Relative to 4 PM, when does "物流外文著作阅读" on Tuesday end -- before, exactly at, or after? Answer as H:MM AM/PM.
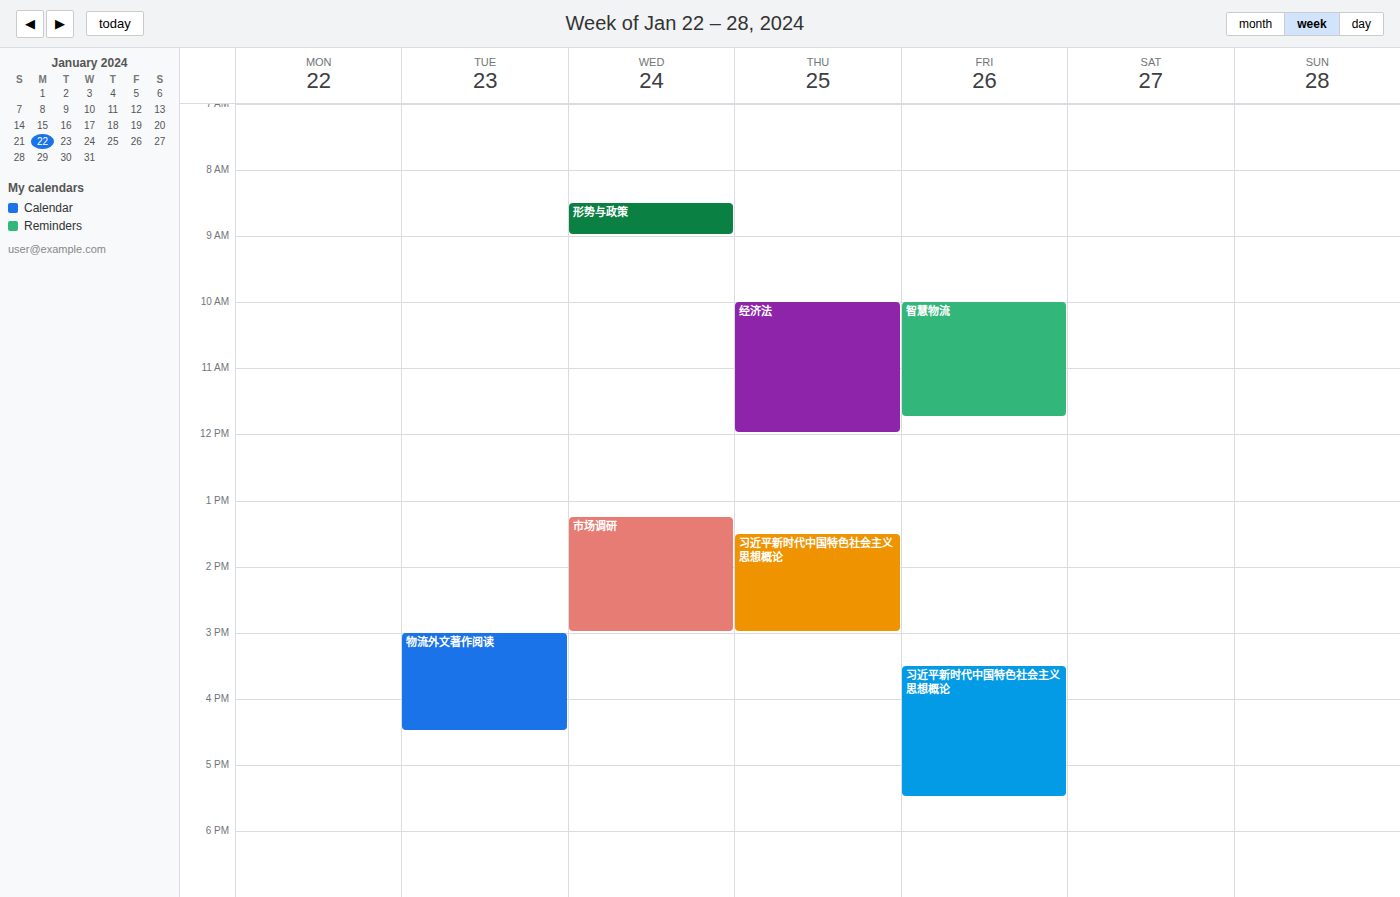
4:30 PM -- after 4 PM, 30 minutes below the 4 PM line.